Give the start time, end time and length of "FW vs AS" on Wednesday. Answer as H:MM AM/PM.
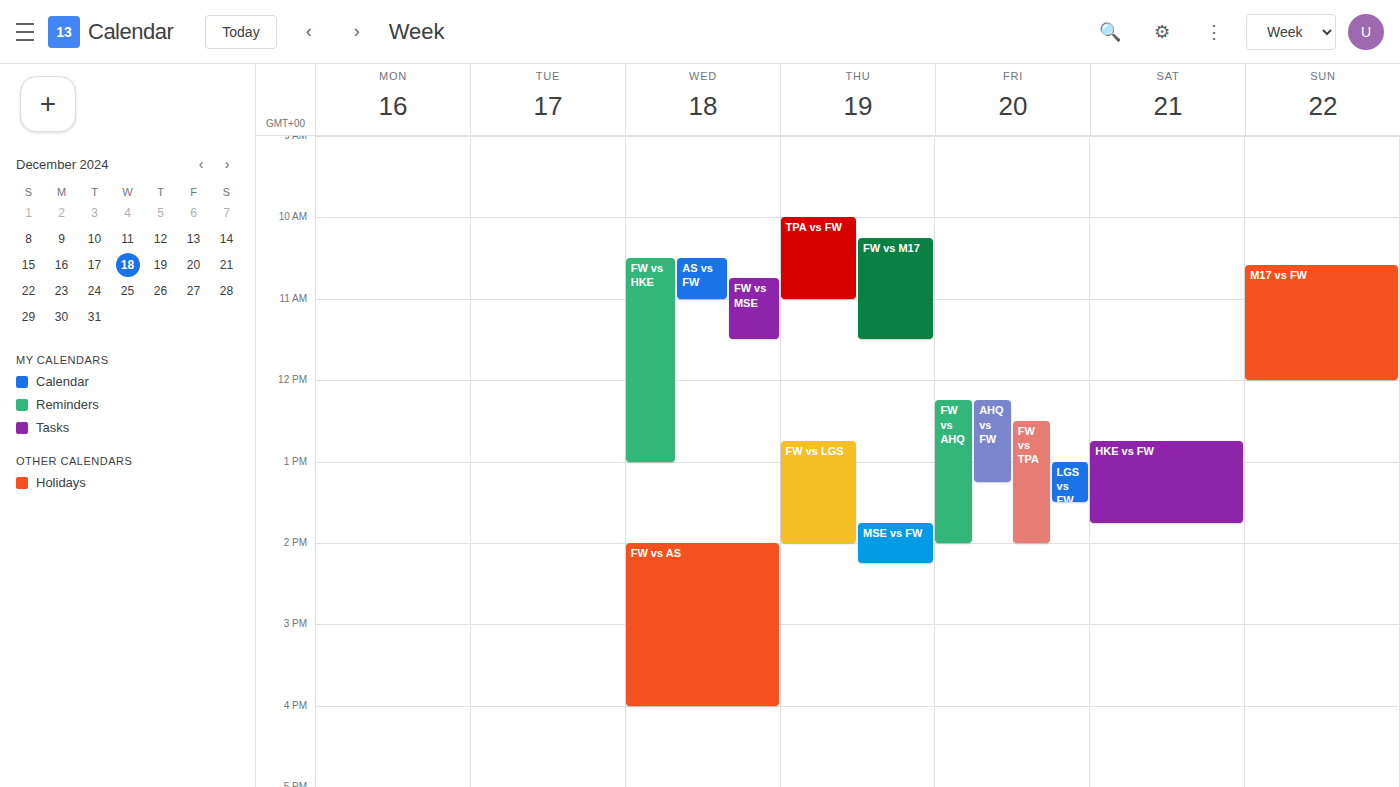
2:00 PM to 4:00 PM, 2 hours